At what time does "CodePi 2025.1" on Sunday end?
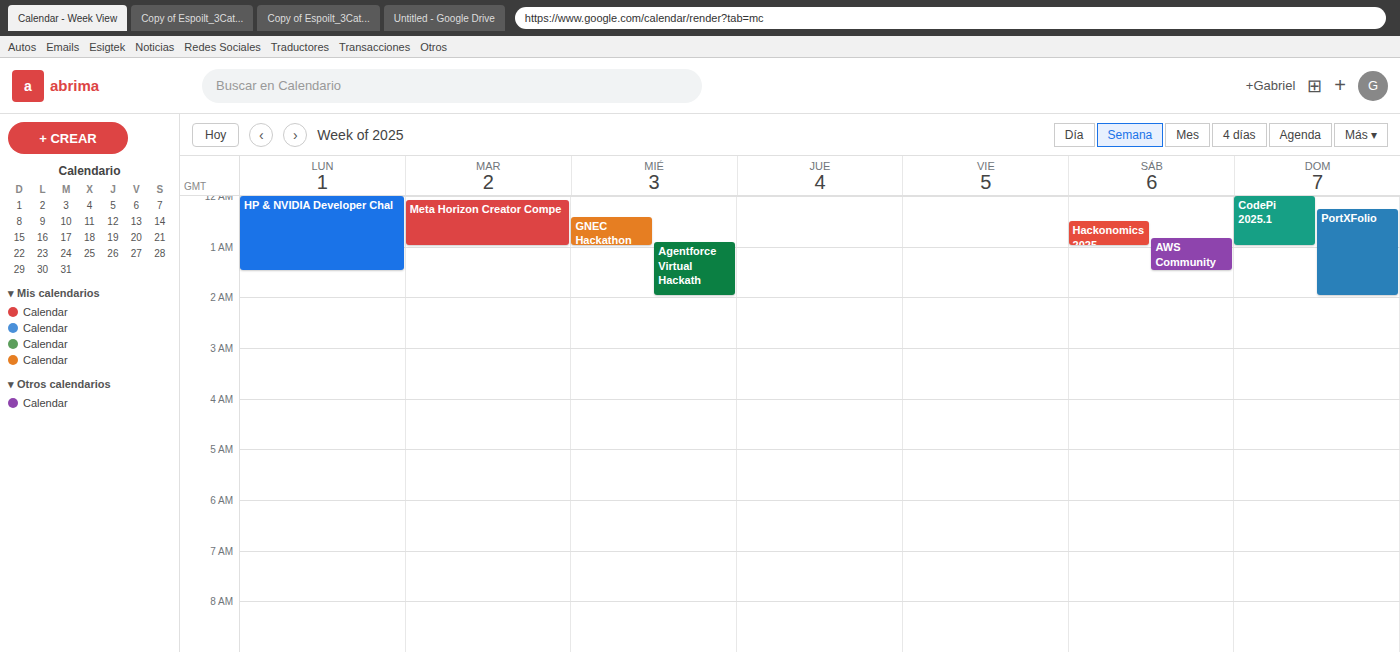
1:00 AM